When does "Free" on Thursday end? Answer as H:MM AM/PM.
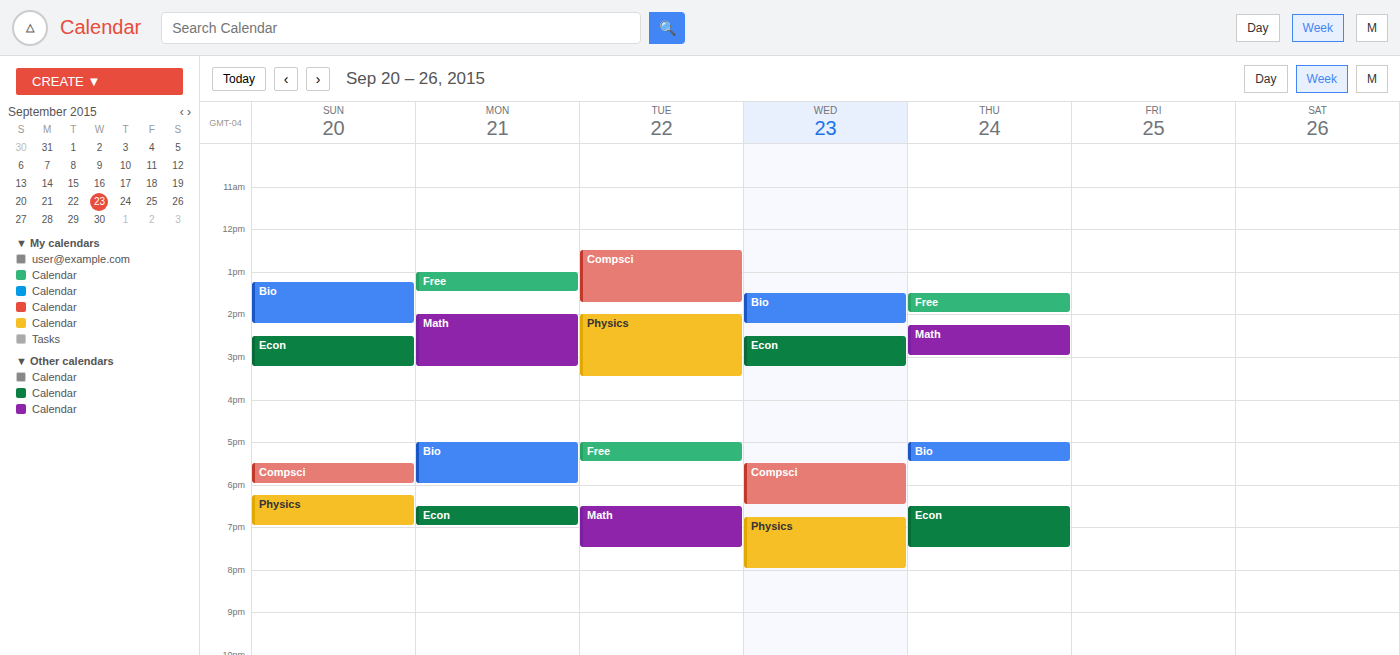
2:00 PM